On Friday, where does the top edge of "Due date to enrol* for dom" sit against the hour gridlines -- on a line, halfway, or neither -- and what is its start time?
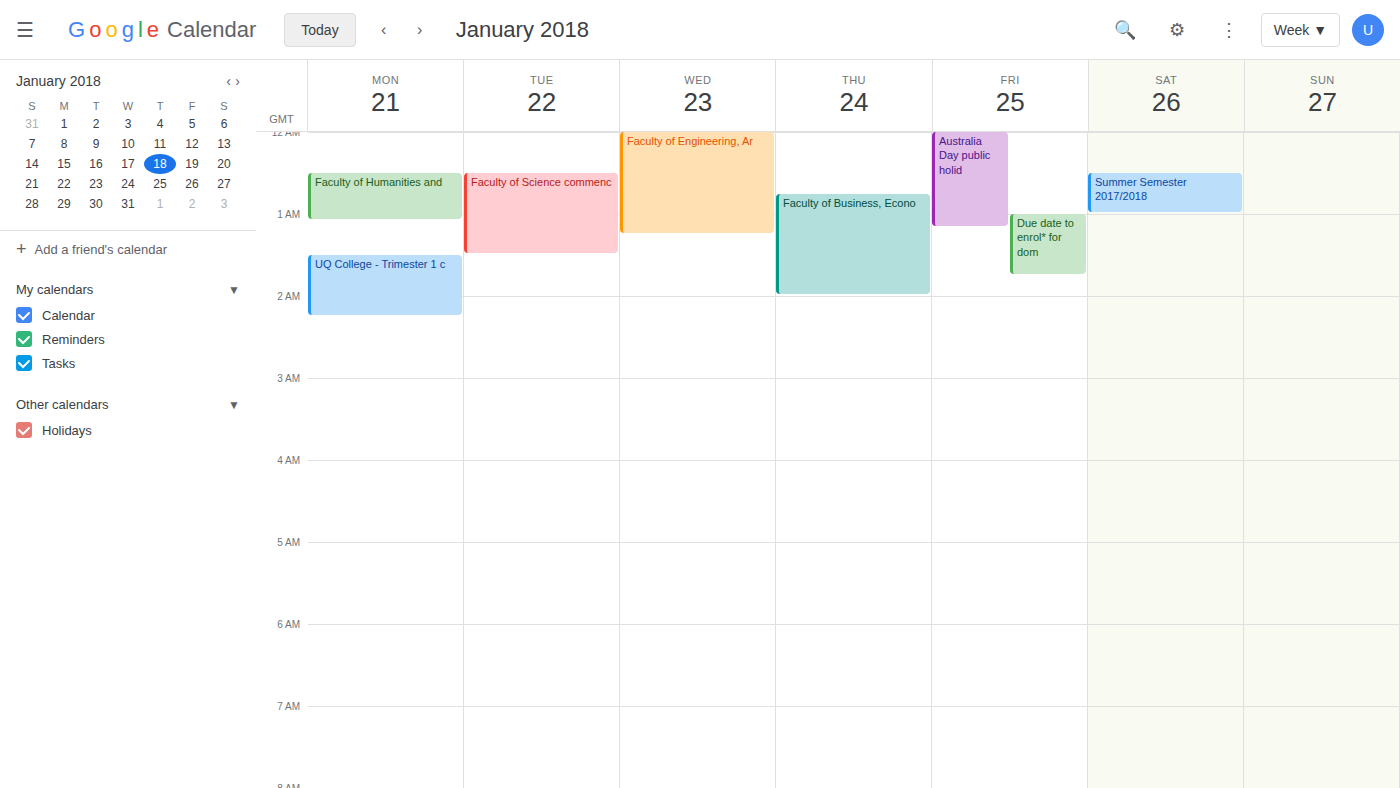
1:00 AM -- exactly on the 1 AM line.